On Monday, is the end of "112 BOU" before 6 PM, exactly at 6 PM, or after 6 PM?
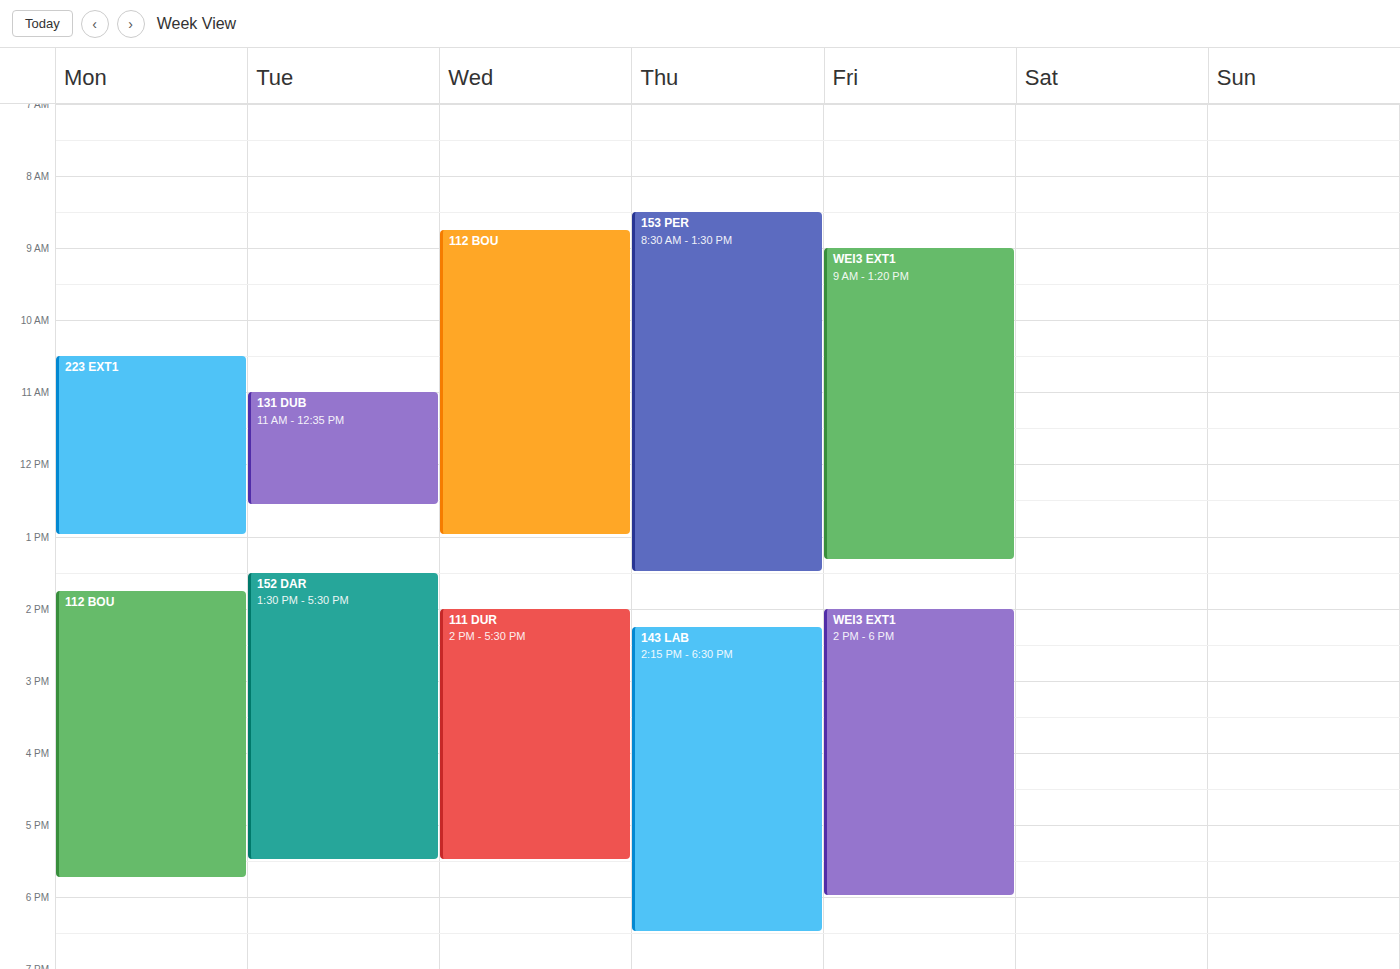
5:45 PM -- before 6 PM, 15 minutes above the 6 PM line.